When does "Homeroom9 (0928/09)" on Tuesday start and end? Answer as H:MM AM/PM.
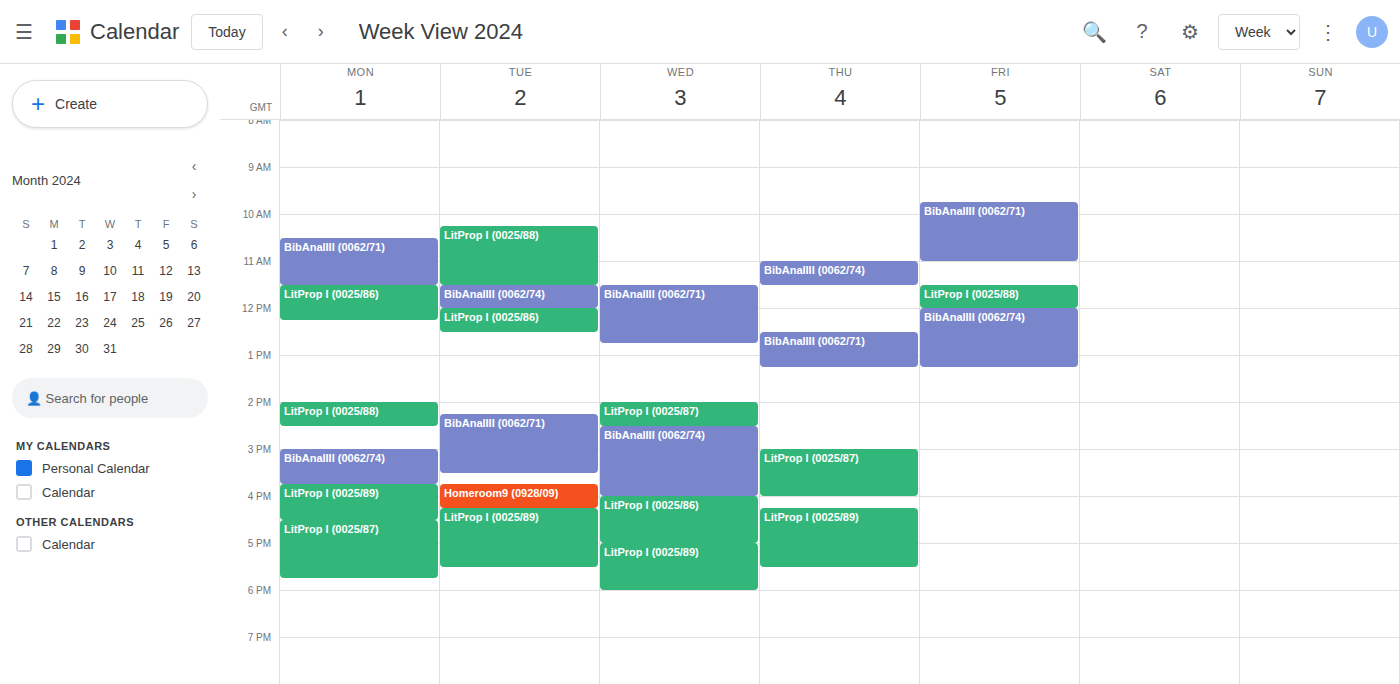
3:45 PM to 4:15 PM